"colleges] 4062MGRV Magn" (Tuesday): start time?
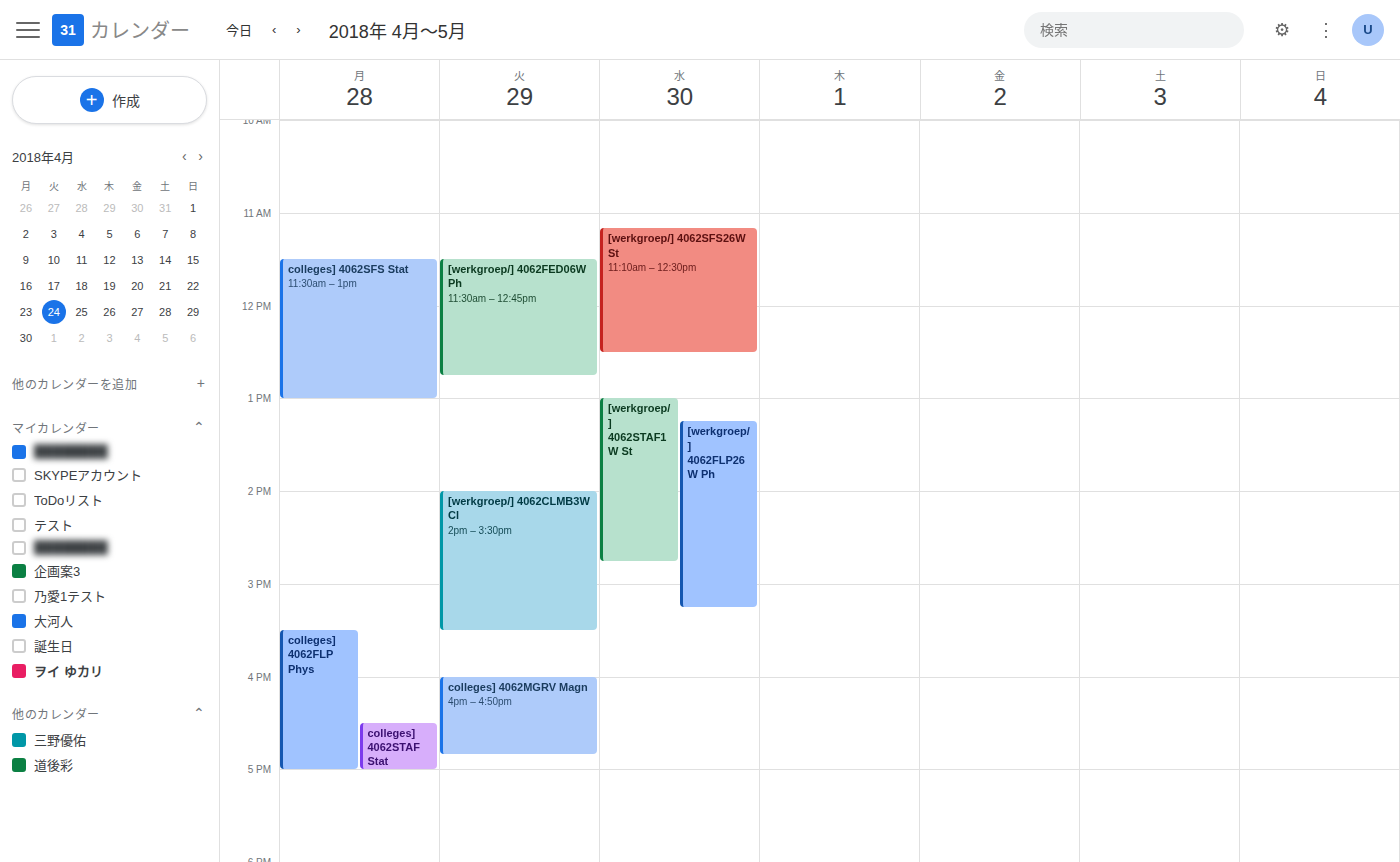
4:00 PM